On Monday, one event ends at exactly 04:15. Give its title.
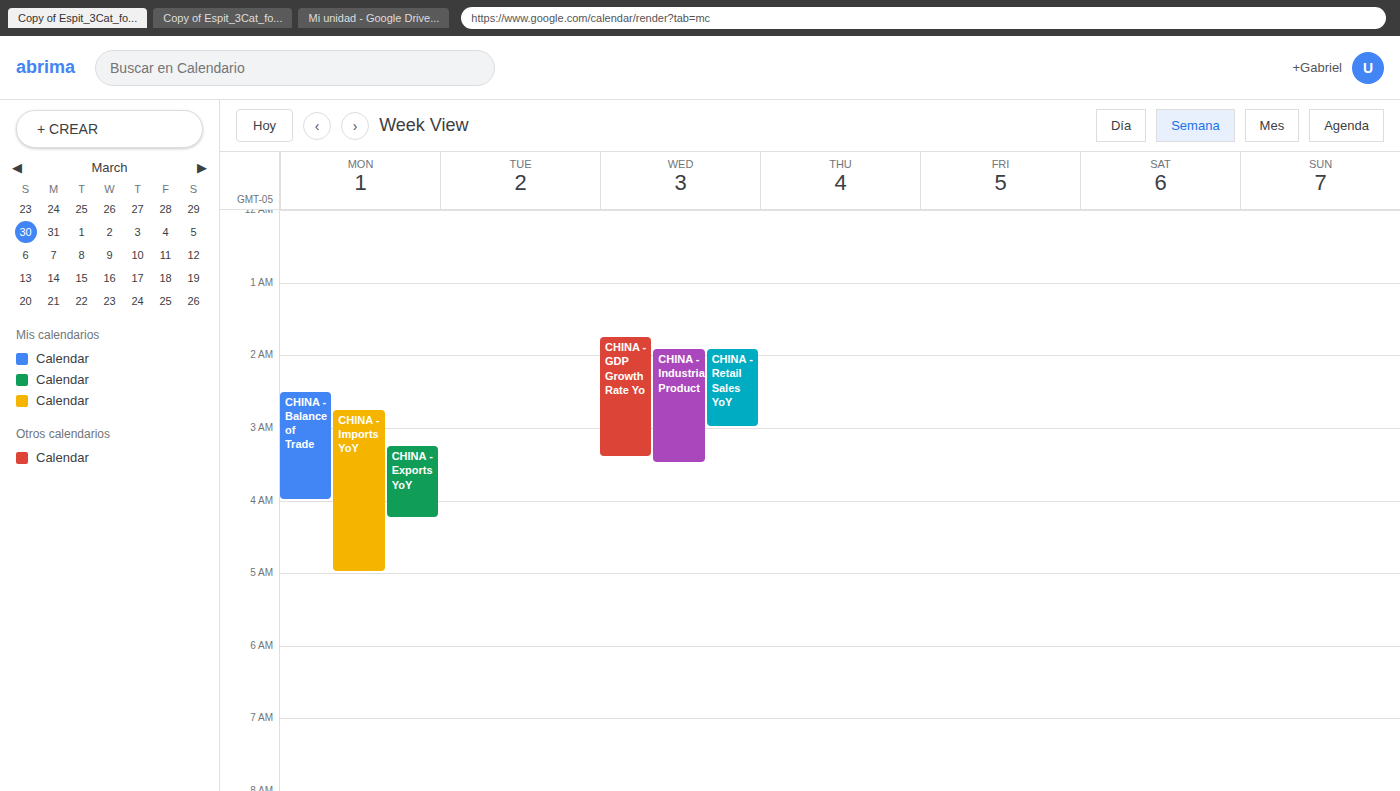
"CHINA - Exports YoY"